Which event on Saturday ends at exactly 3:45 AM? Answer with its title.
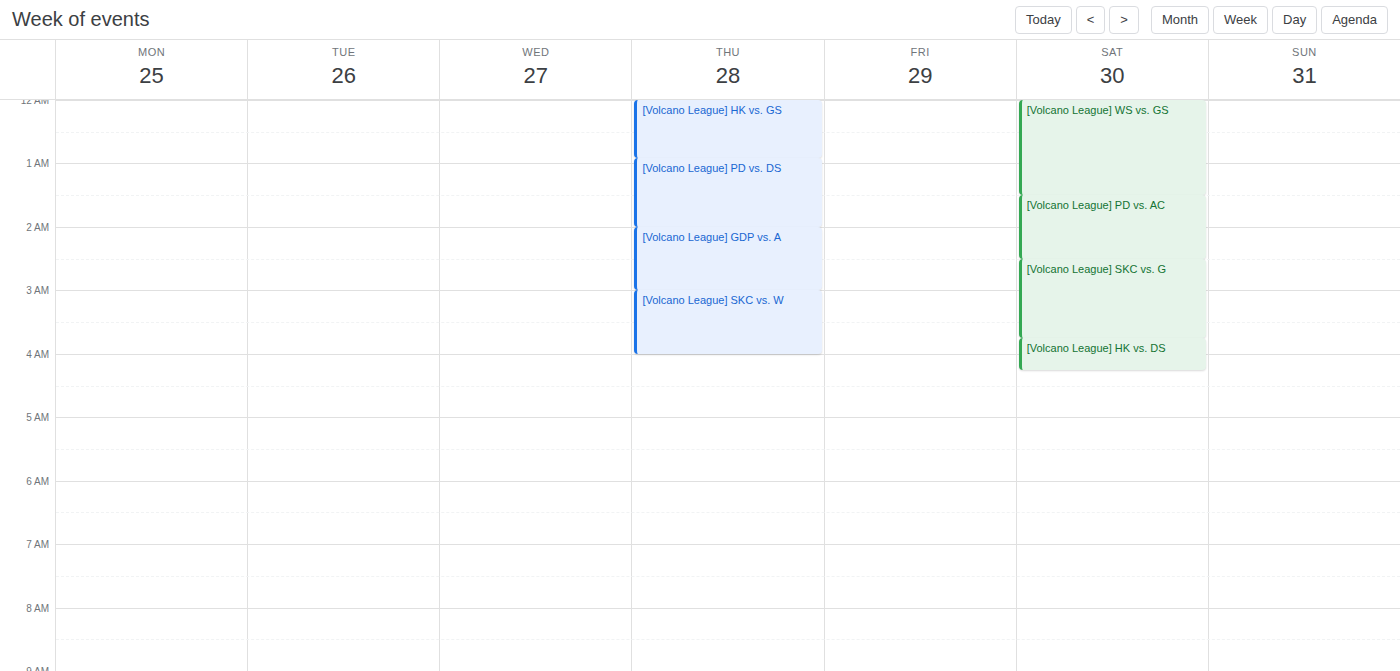
"[Volcano League] SKC vs. G"